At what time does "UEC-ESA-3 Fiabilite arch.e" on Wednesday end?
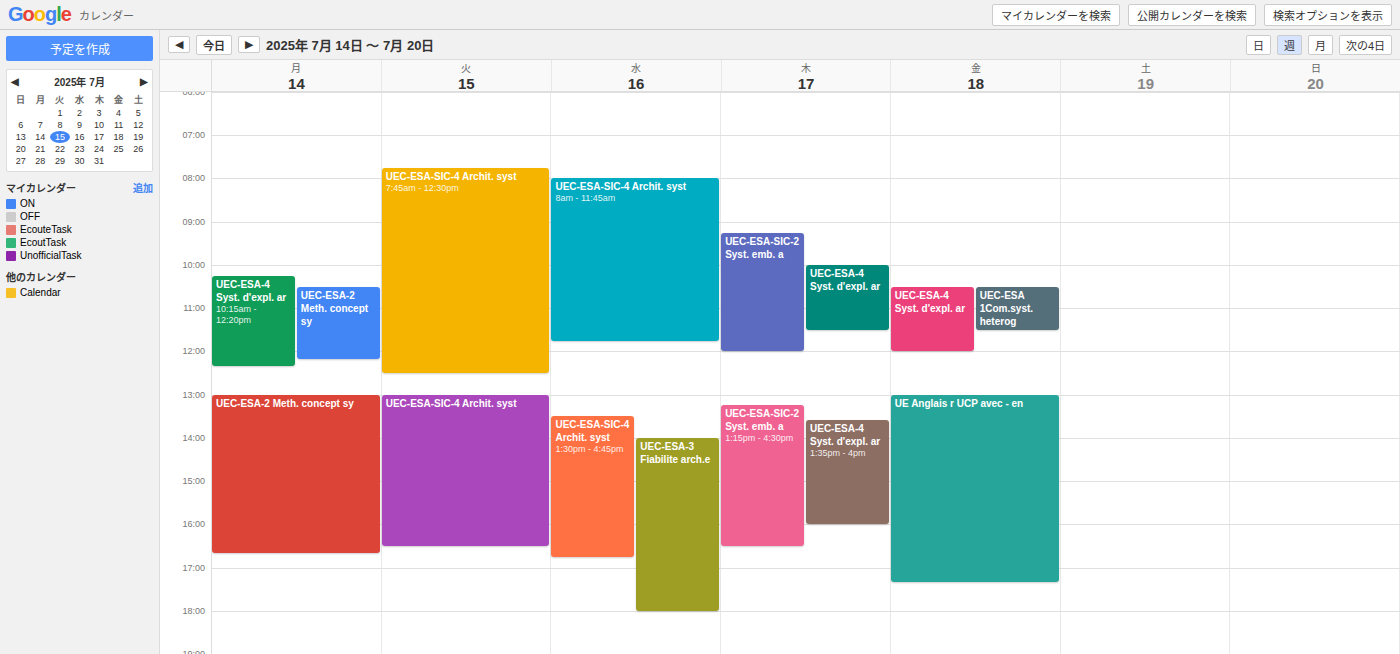
6:00 PM